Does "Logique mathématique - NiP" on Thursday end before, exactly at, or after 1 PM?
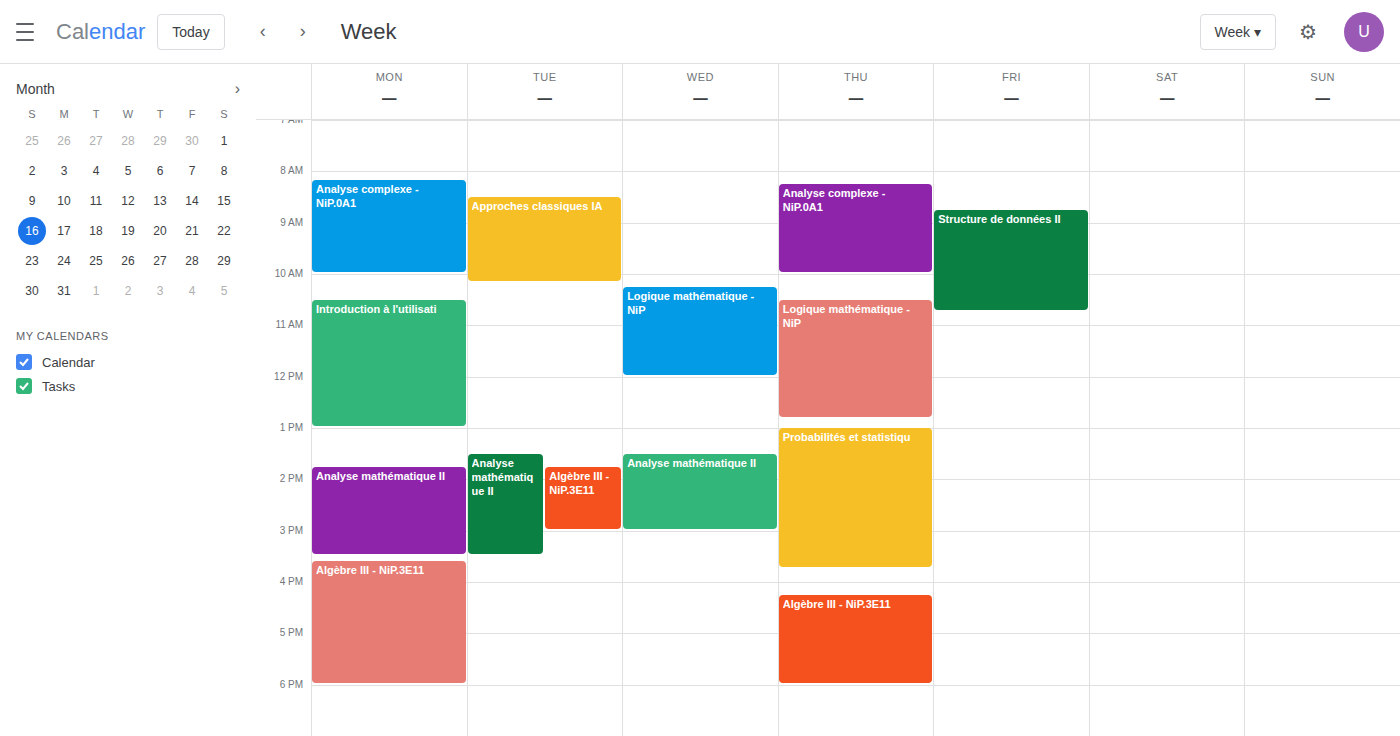
12:50 PM -- before 1 PM, 10 minutes above the 1 PM line.